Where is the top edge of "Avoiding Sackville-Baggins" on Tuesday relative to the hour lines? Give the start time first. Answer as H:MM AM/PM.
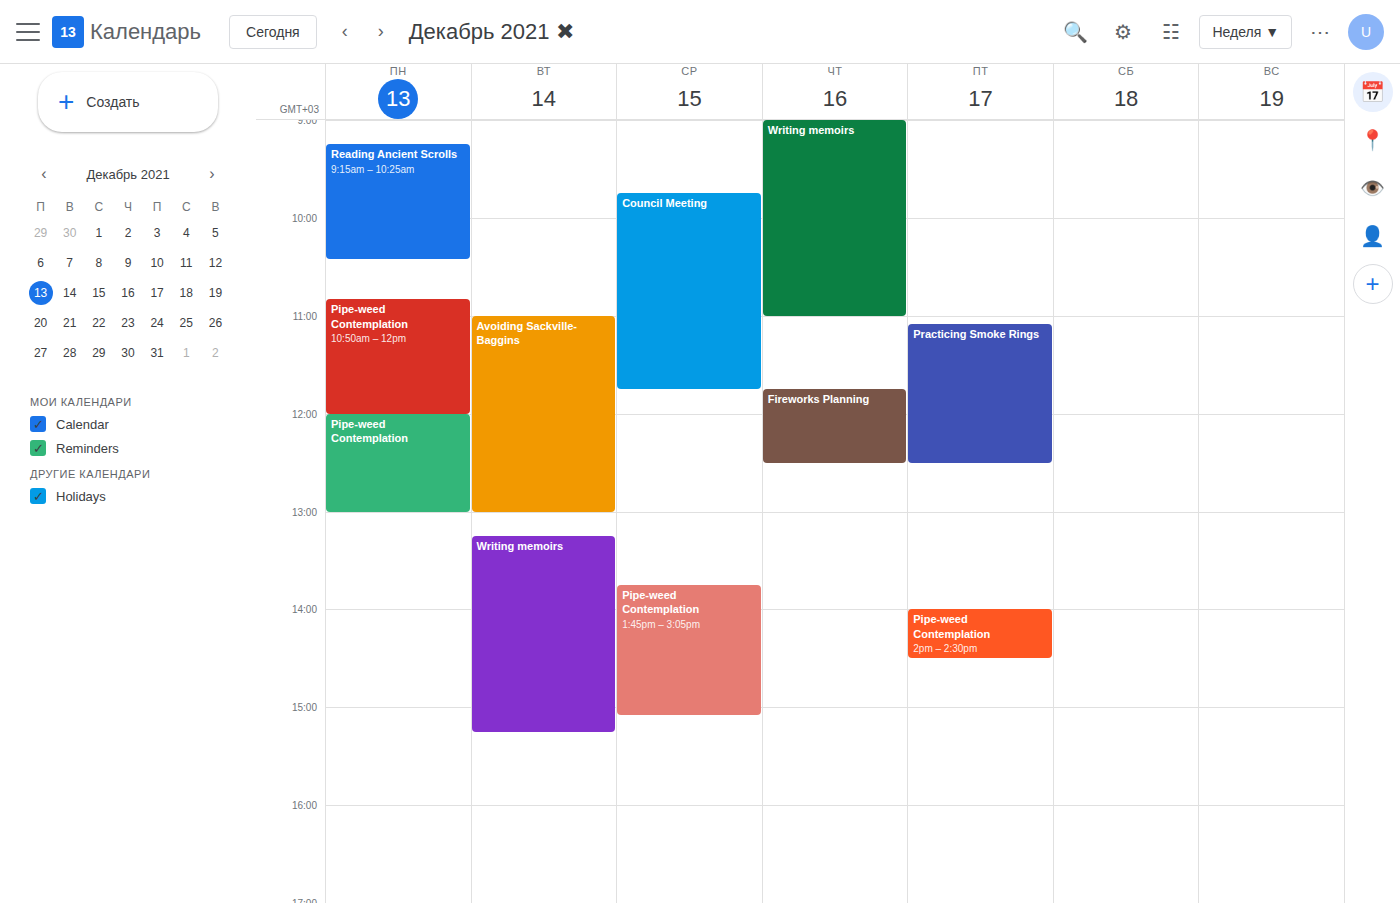
11:00 AM -- exactly on the 11 AM line.